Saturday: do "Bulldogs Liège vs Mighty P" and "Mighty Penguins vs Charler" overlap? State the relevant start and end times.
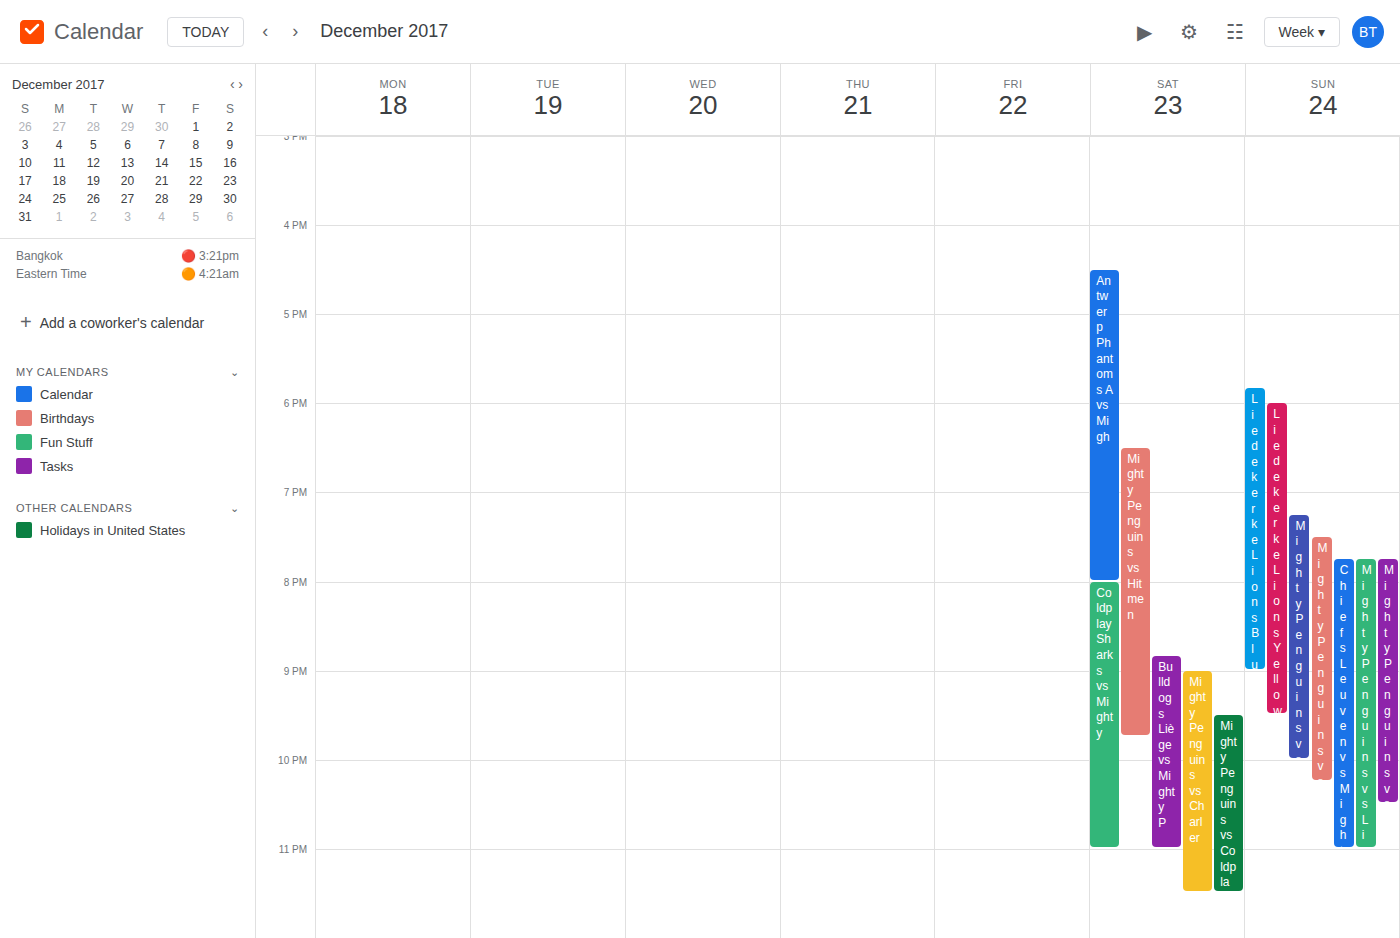
"Mighty Penguins vs Charler" starts at 9:00 PM, before "Bulldogs Liège vs Mighty P" ends at 11:00 PM -- they overlap.